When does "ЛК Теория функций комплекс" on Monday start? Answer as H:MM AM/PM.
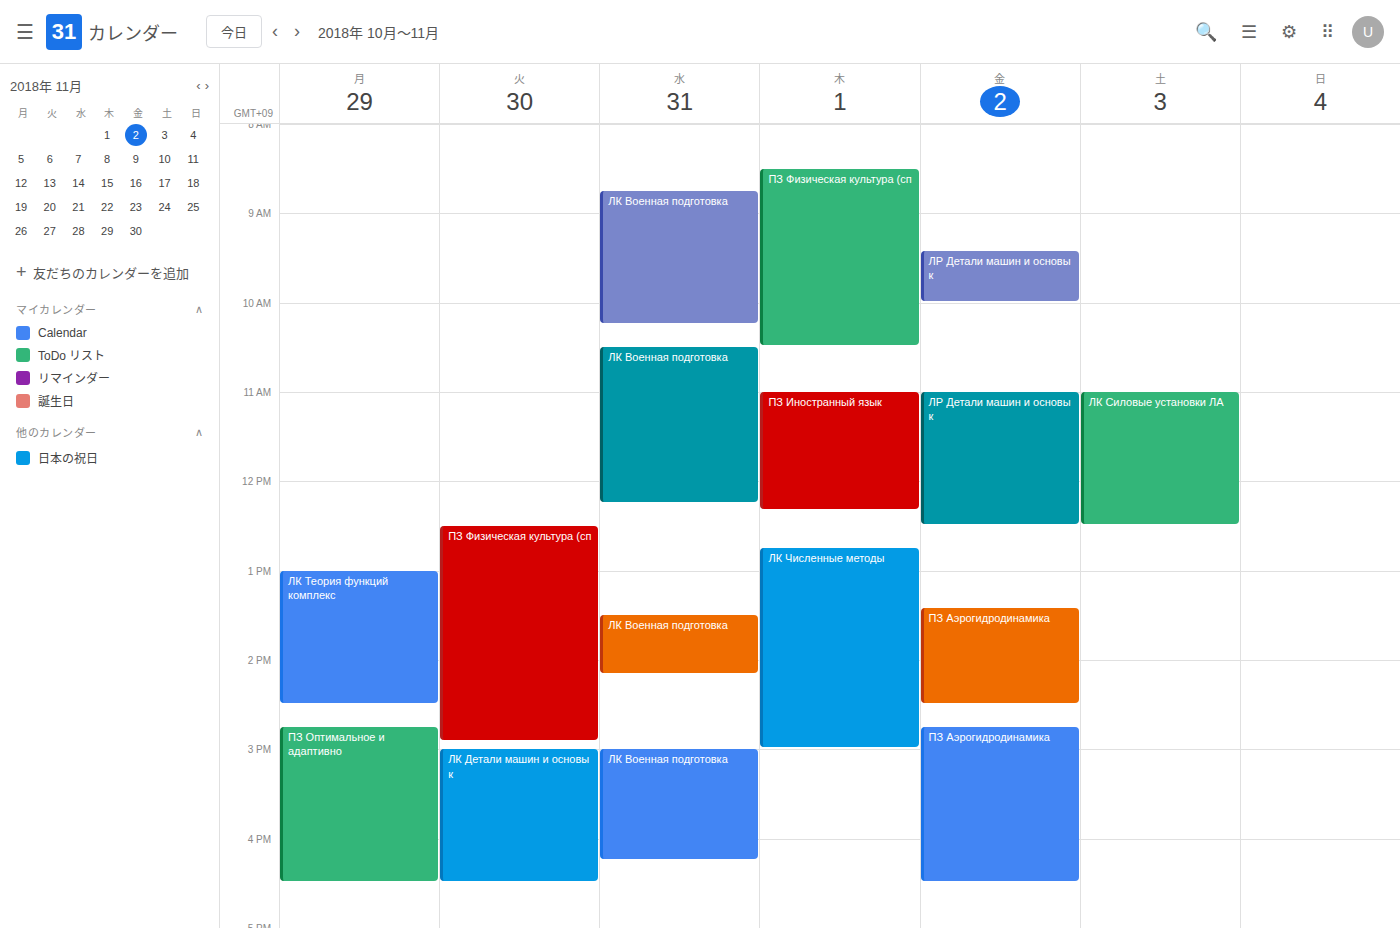
1:00 PM